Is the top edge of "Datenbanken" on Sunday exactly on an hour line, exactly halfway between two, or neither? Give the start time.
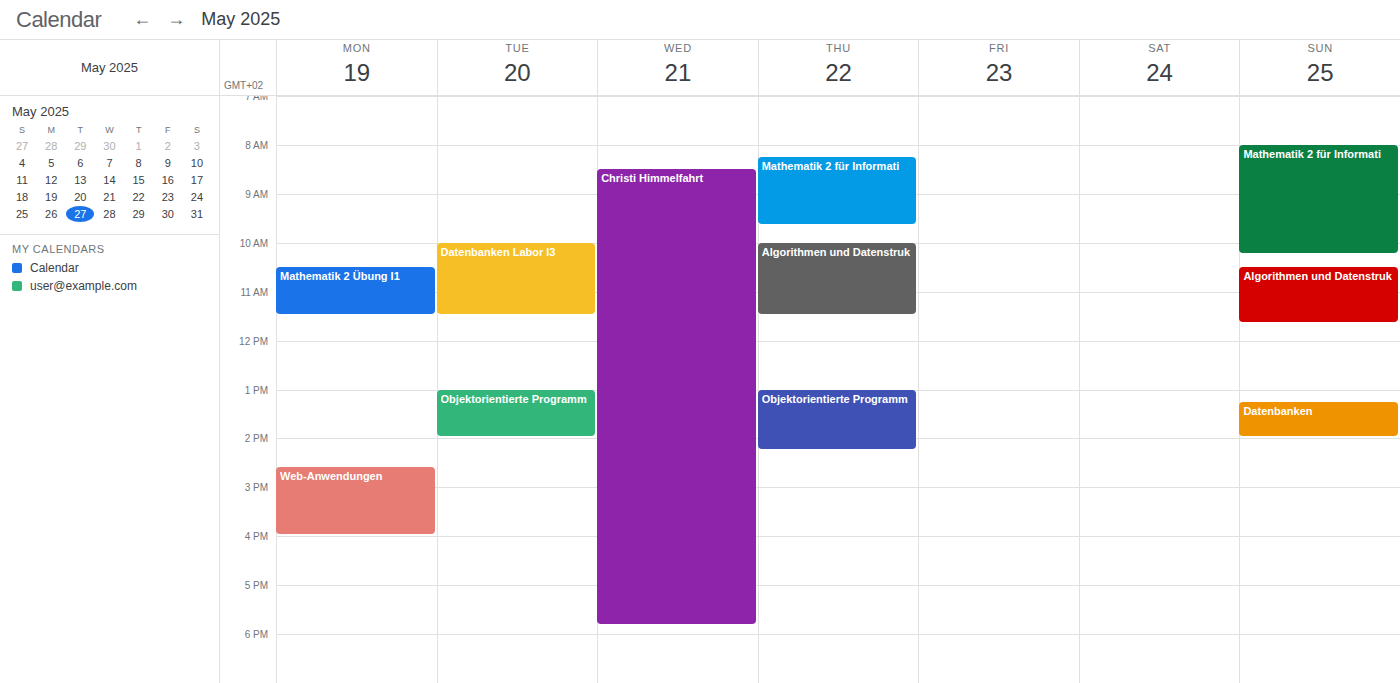
1:15 PM -- neither: a quarter of the way from the 1 PM line to the 2 PM line.